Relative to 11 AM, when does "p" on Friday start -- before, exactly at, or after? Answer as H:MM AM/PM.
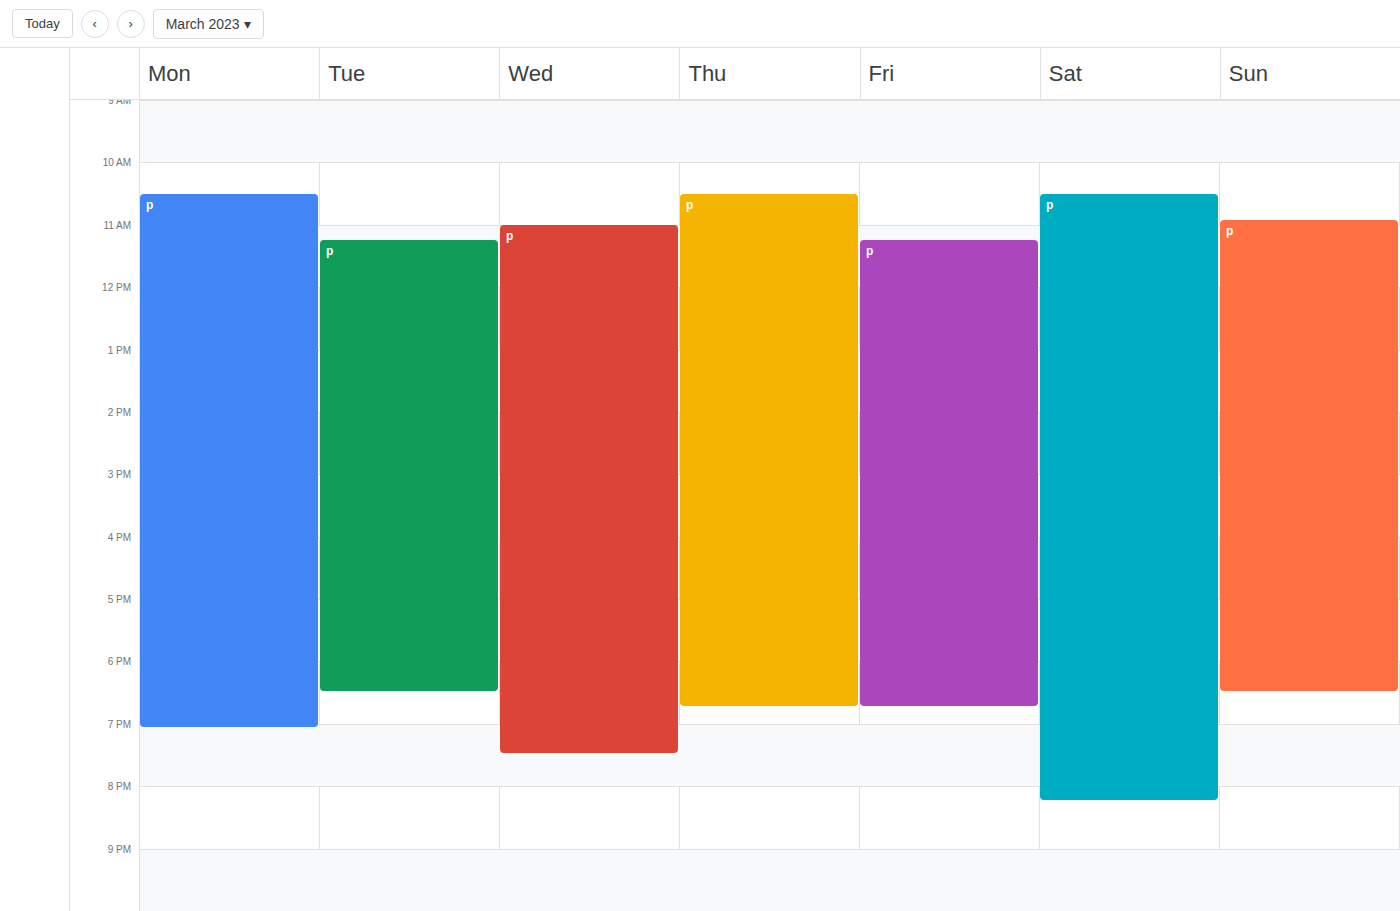
11:15 AM -- after 11 AM, 15 minutes below the 11 AM line.